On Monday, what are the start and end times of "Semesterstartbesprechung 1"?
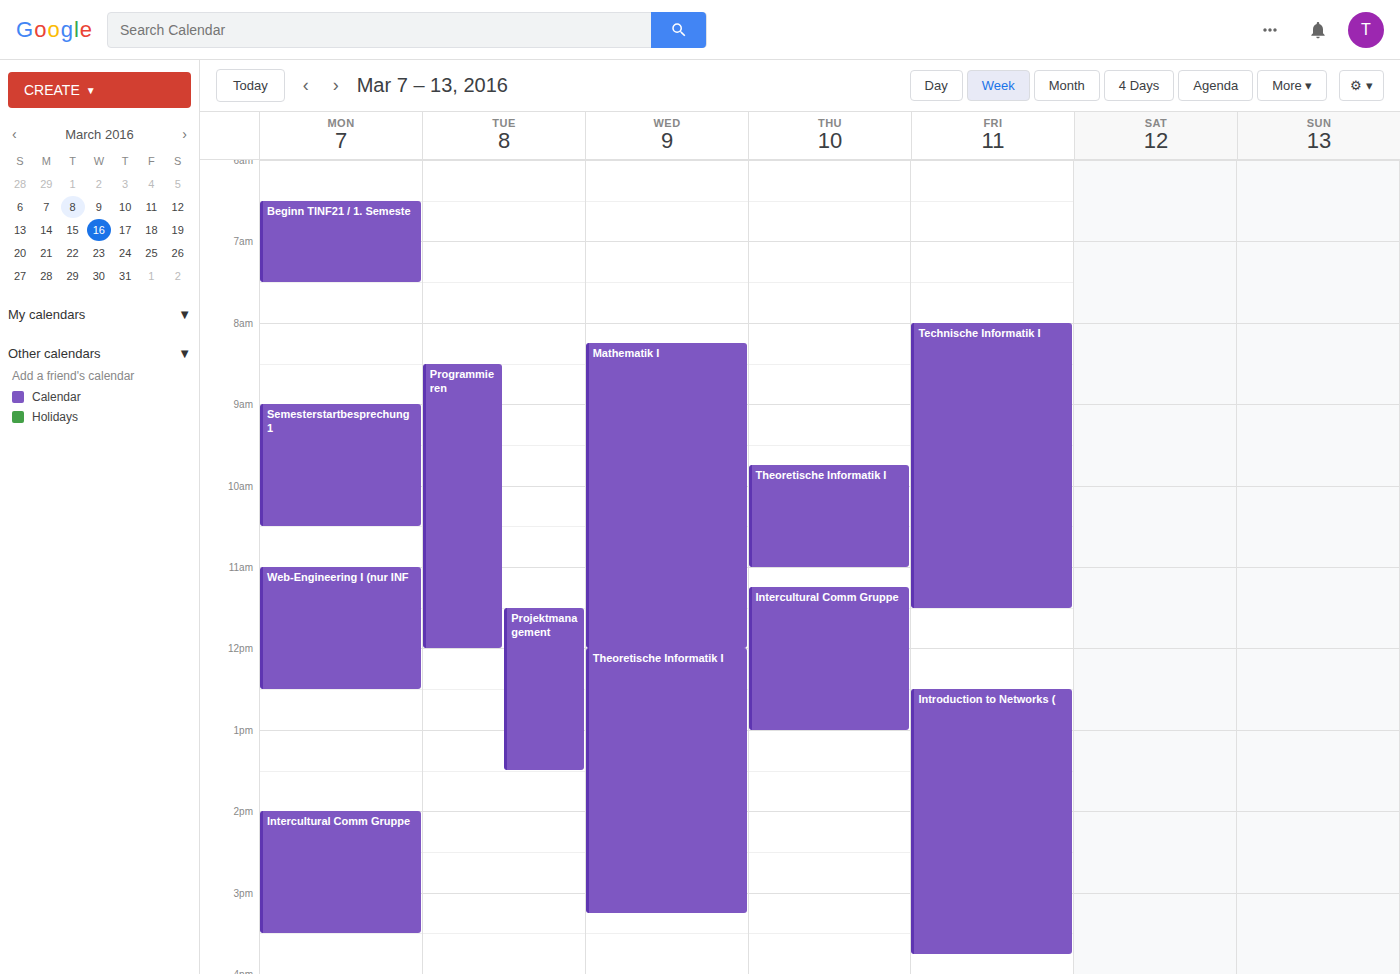
9:00 AM to 10:30 AM